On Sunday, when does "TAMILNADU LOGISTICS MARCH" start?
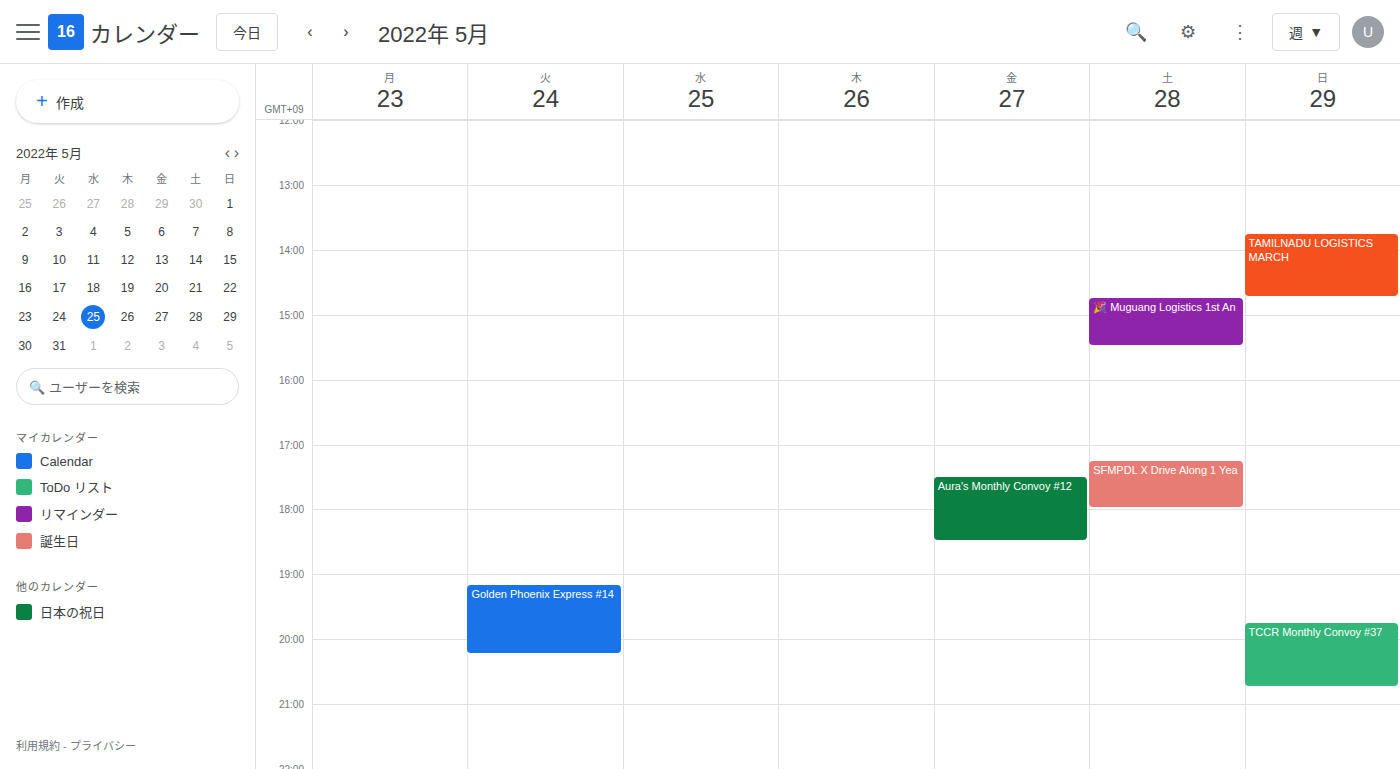
1:45 PM